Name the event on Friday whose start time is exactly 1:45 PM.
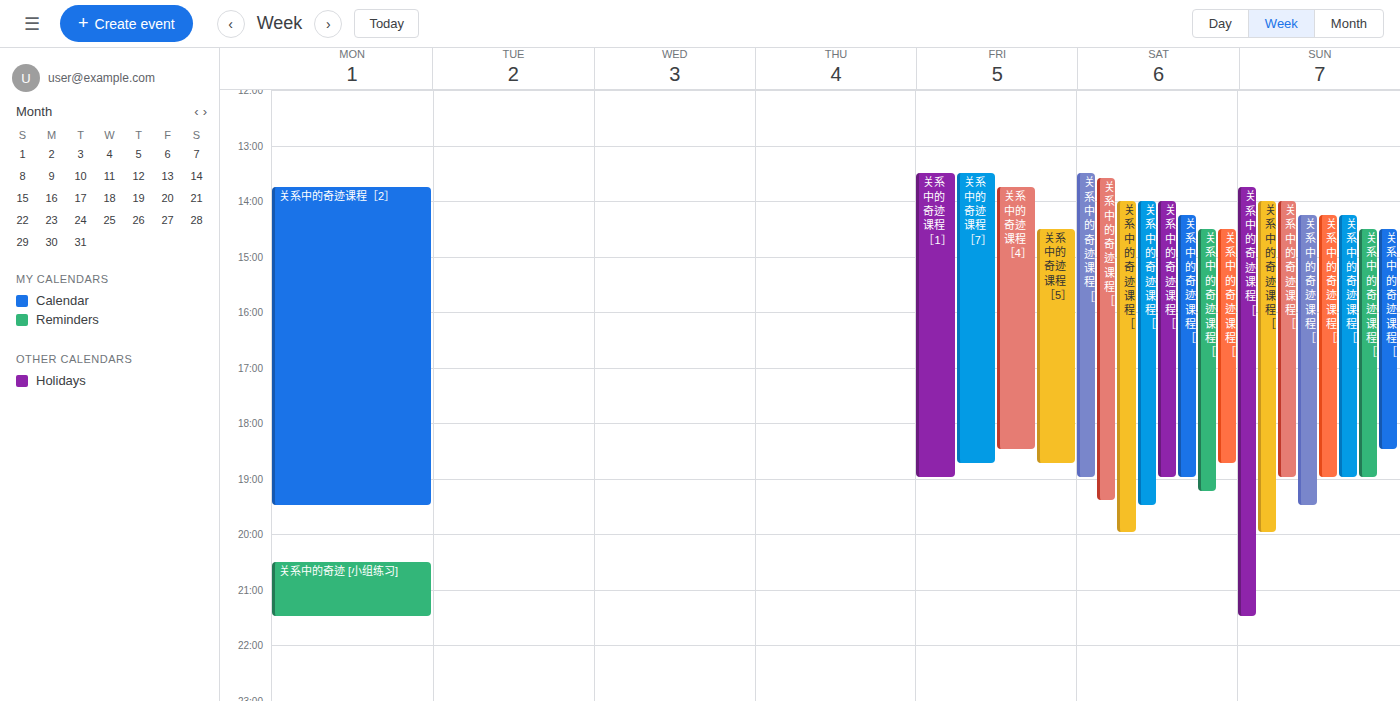
"关系中的奇迹课程［4］"